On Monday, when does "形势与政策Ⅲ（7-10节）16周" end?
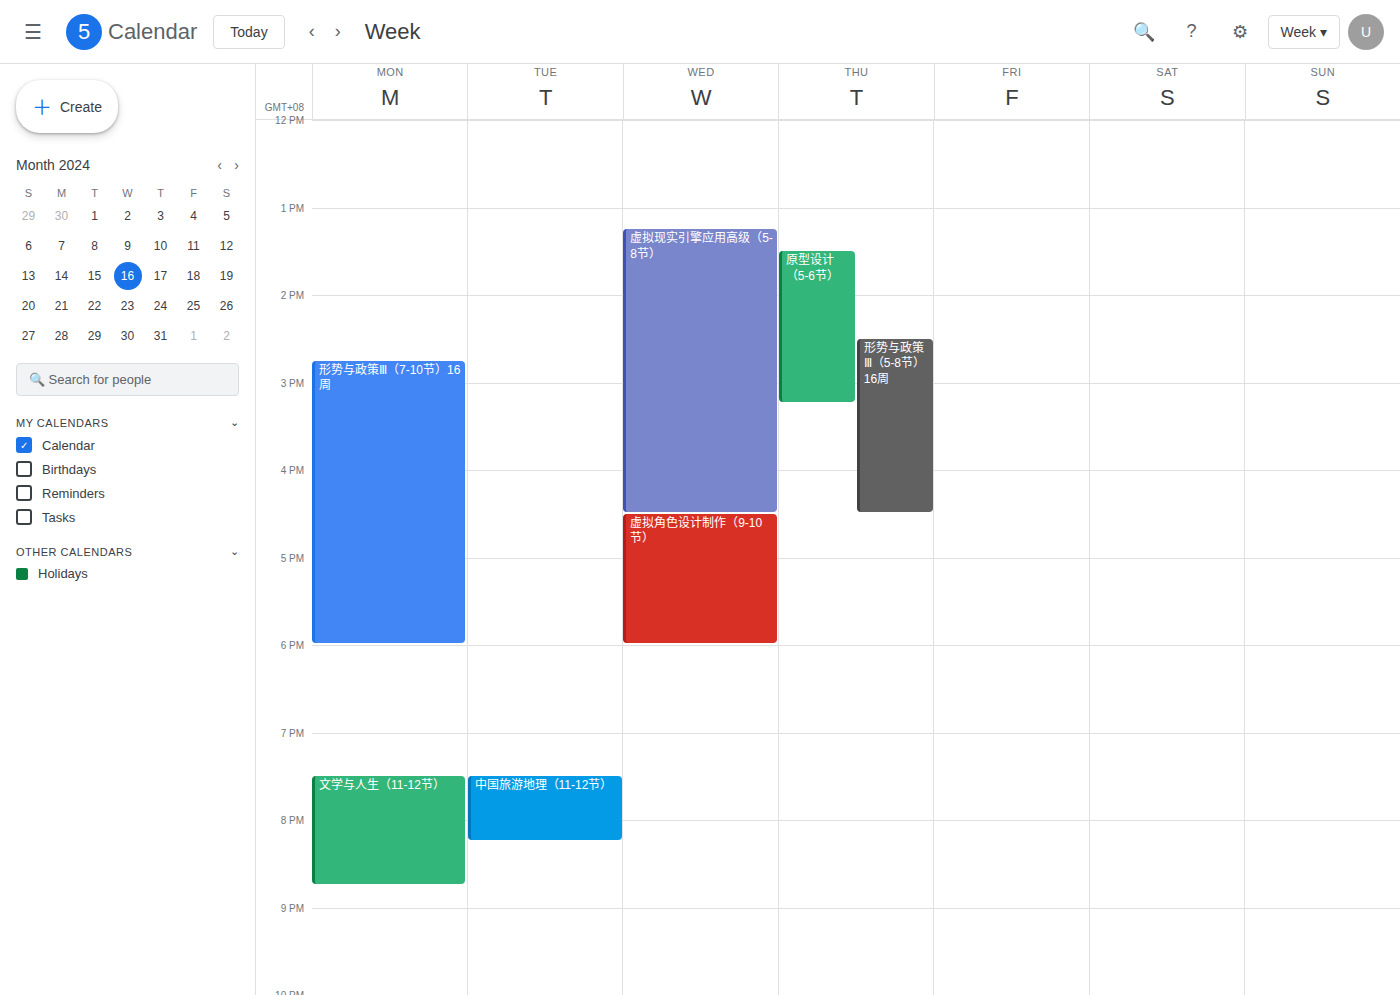
6:00 PM